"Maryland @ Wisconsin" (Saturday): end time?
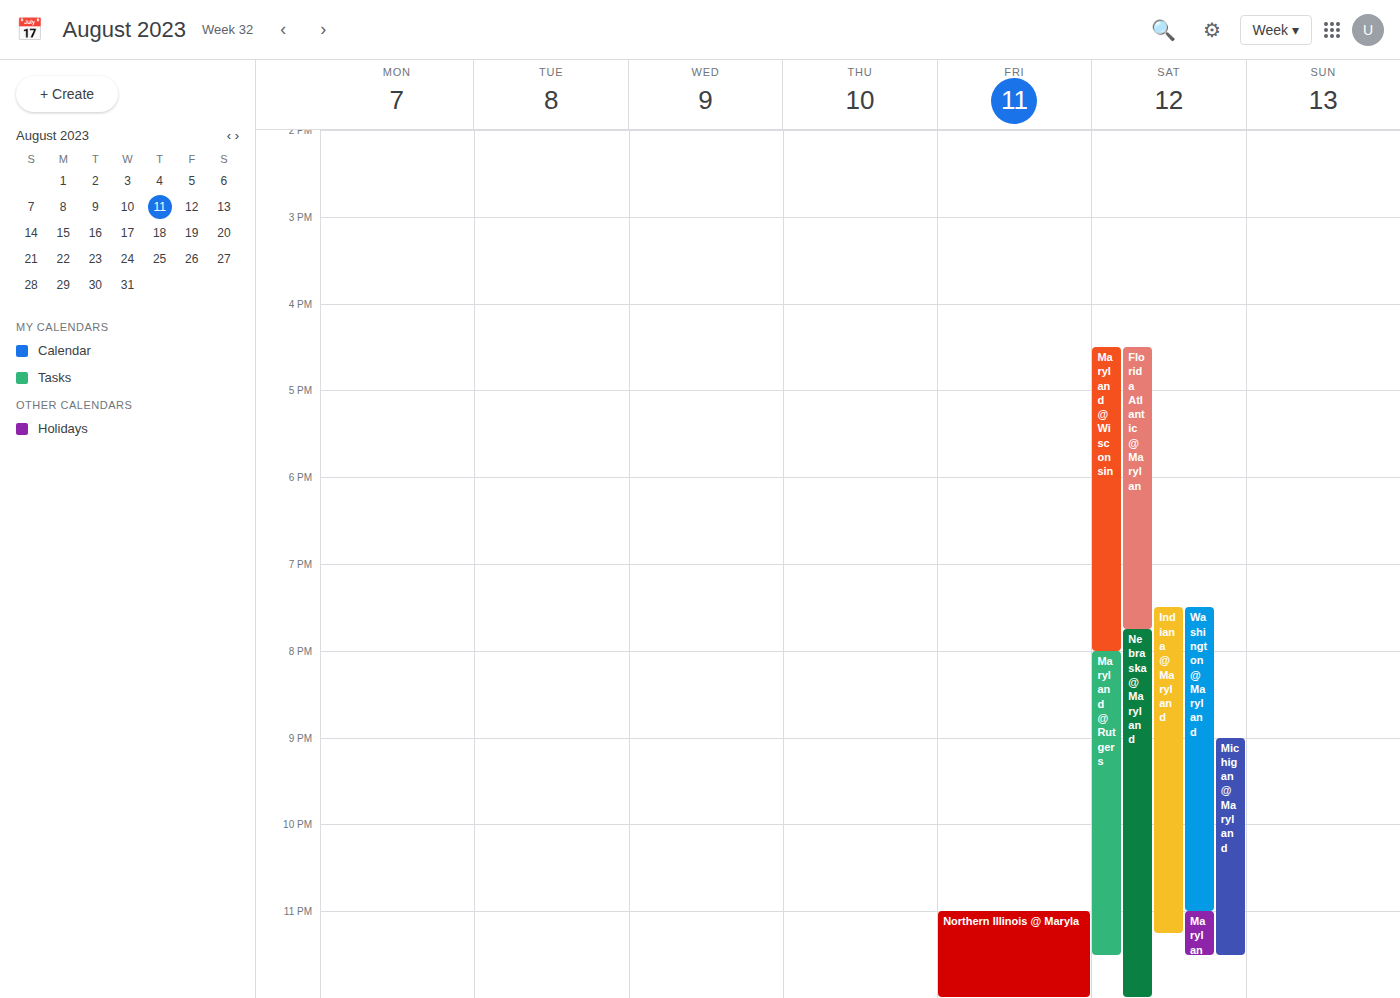
8:00 PM